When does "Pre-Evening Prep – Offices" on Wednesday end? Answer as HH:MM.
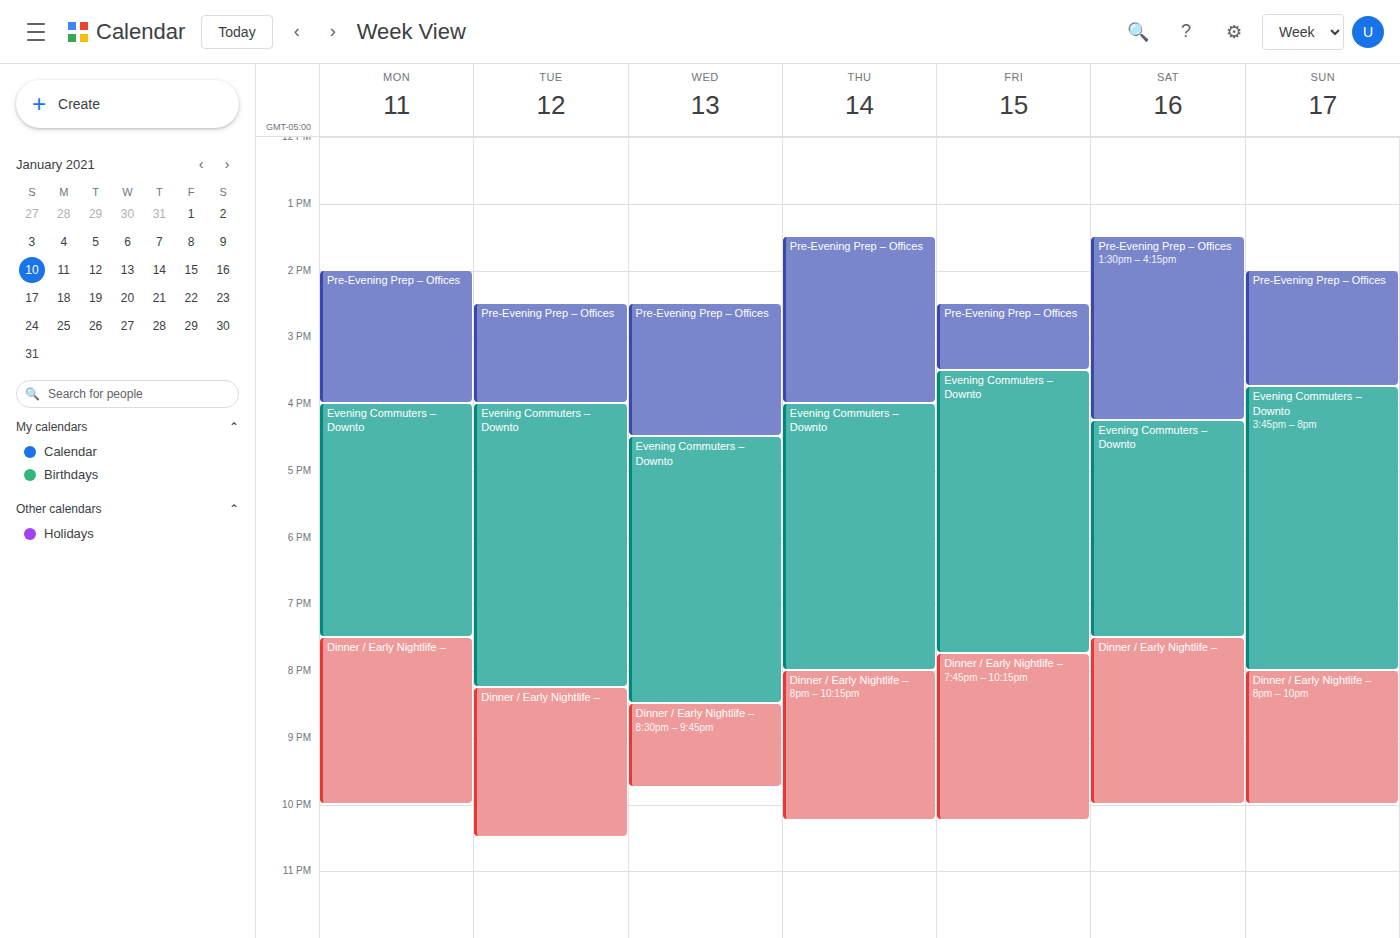
16:30